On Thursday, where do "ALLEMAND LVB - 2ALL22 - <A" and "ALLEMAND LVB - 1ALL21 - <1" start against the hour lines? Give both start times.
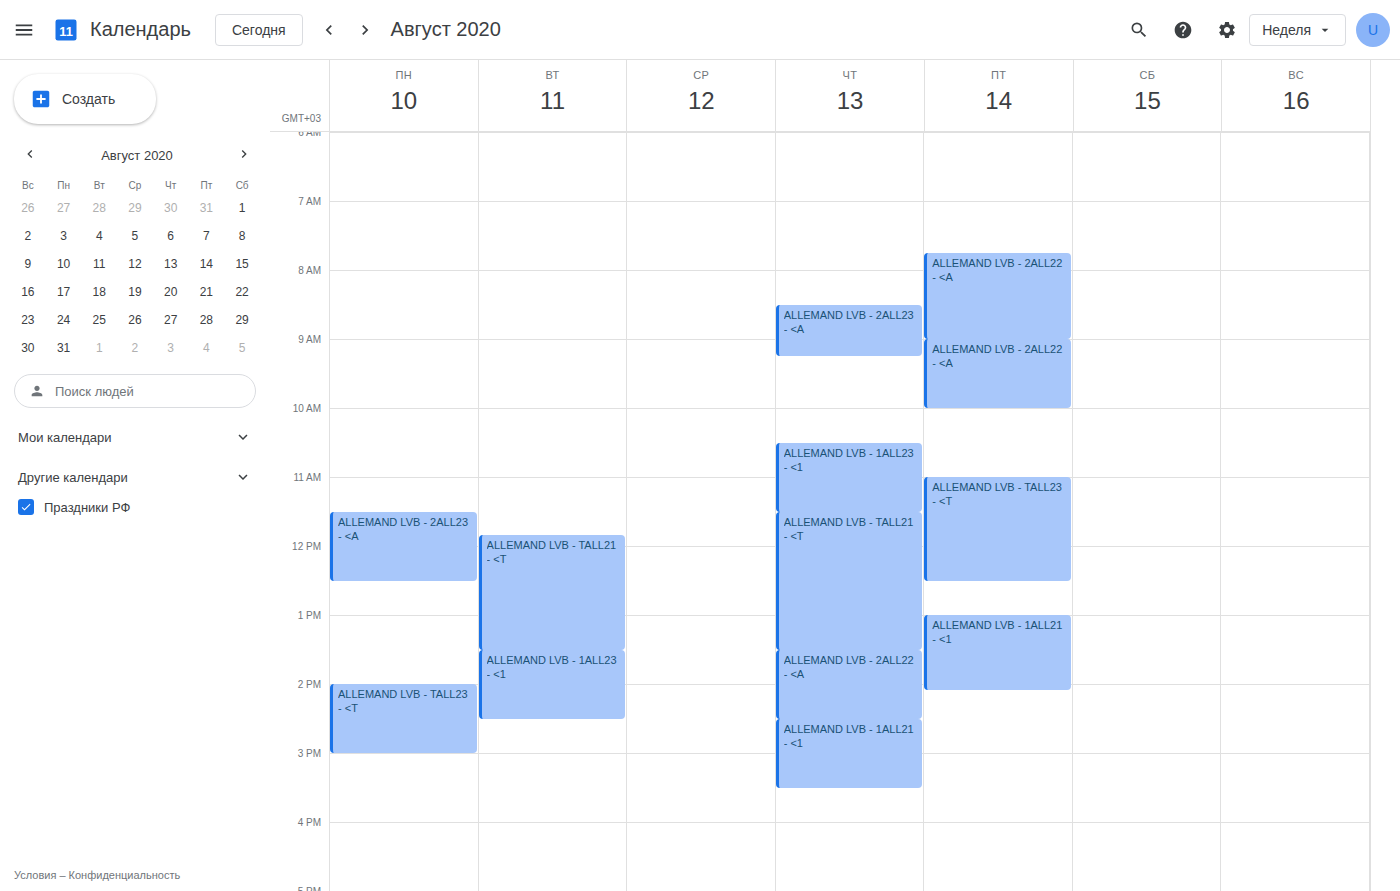
"ALLEMAND LVB - 2ALL22 - <A": 1:30 PM, halfway between the 1 PM and 2 PM lines. "ALLEMAND LVB - 1ALL21 - <1": 2:30 PM, halfway between the 2 PM and 3 PM lines.